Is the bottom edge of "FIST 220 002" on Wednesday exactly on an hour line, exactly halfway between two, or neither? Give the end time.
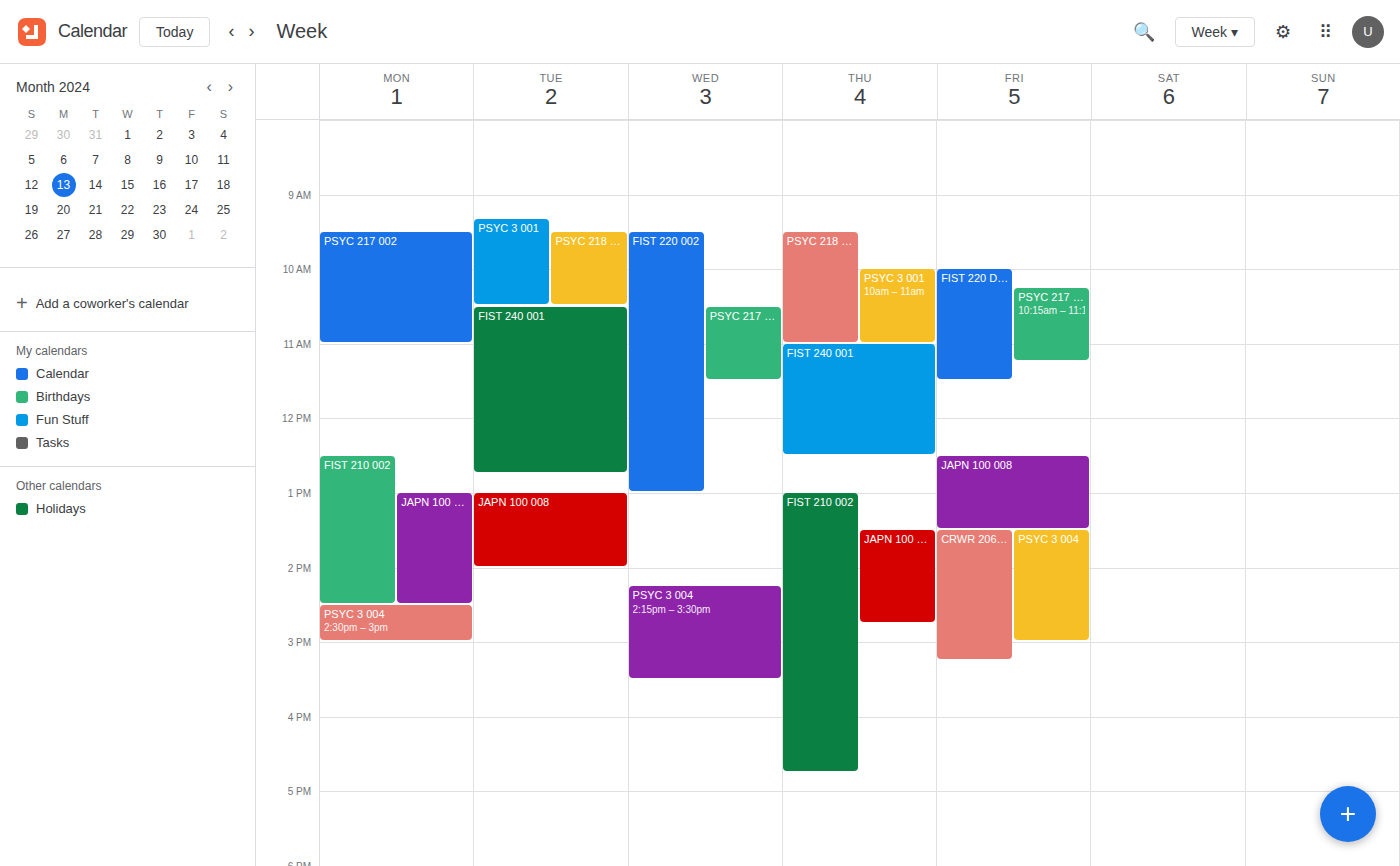
1:00 PM -- exactly on the 1 PM line.